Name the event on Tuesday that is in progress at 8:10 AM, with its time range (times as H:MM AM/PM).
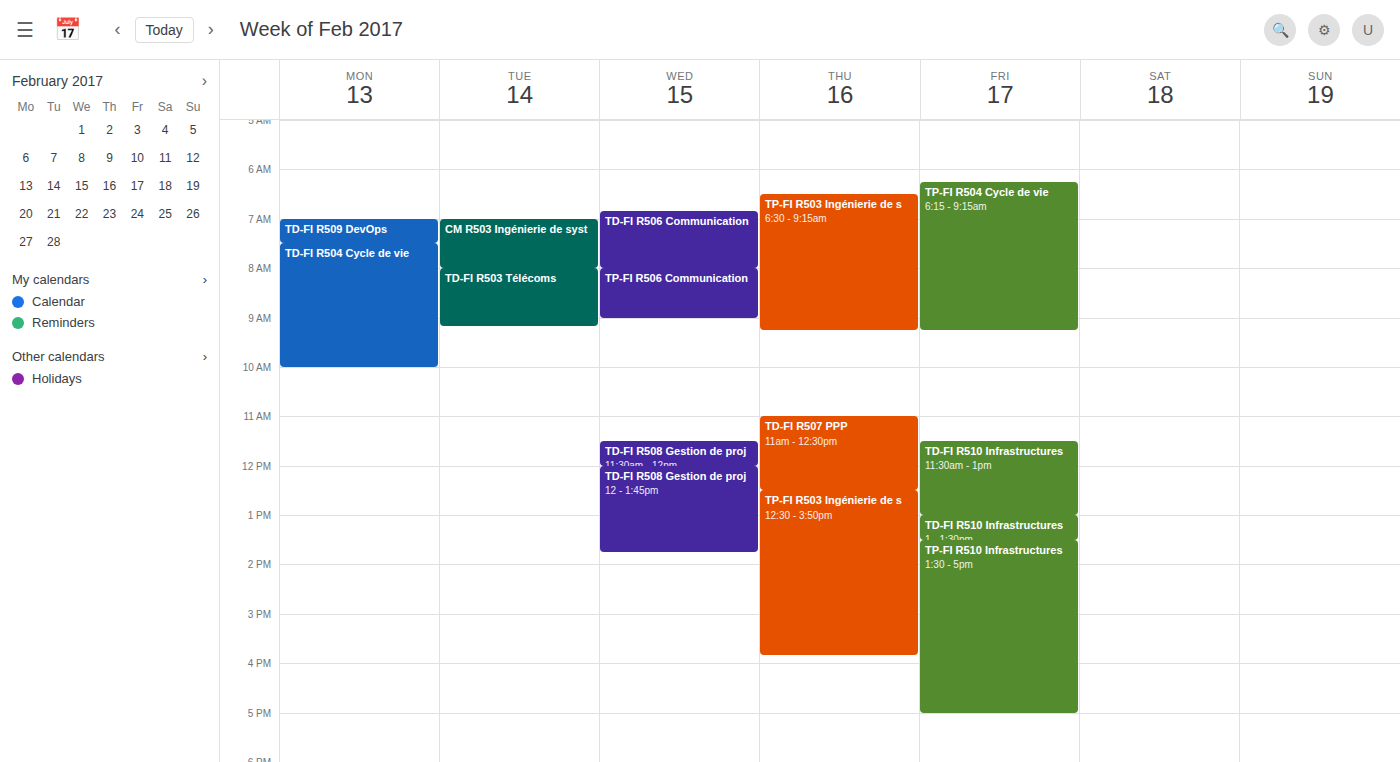
"TD-FI R503 Télécoms", 8:00 AM to 9:10 AM